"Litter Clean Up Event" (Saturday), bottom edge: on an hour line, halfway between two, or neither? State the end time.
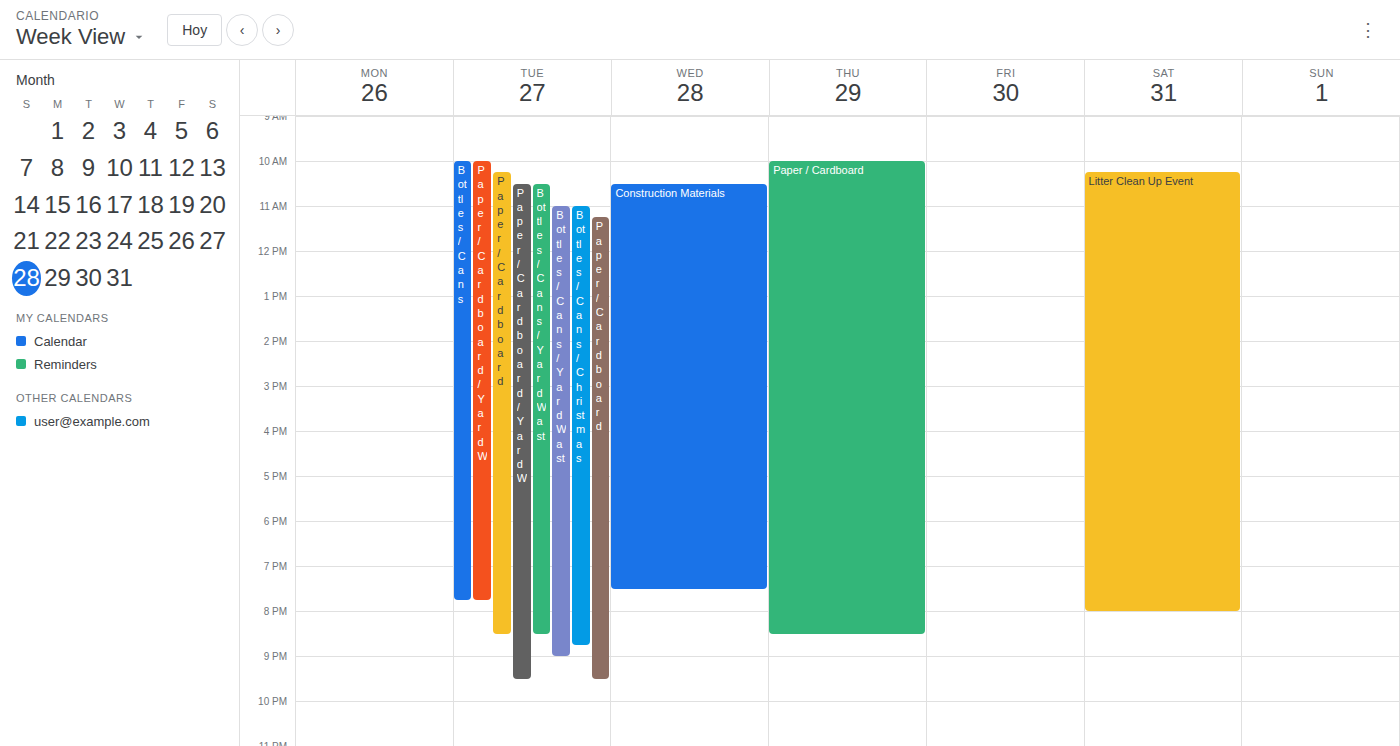
8:00 PM -- exactly on the 8 PM line.